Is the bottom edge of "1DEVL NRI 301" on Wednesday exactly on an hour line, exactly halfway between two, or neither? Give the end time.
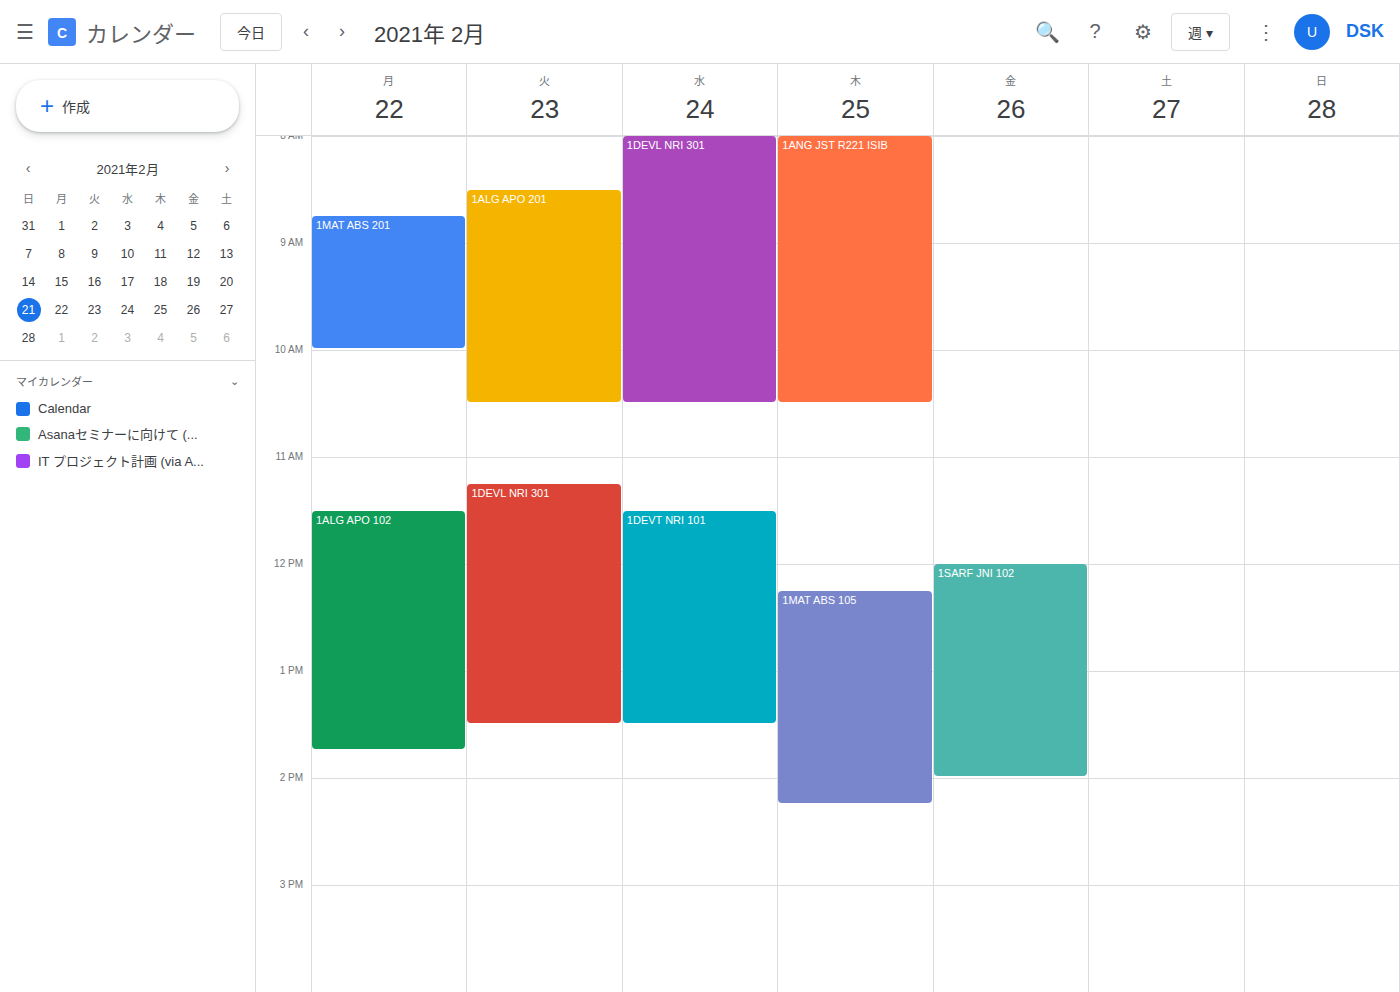
10:30 AM -- halfway between the 10 AM and 11 AM lines.